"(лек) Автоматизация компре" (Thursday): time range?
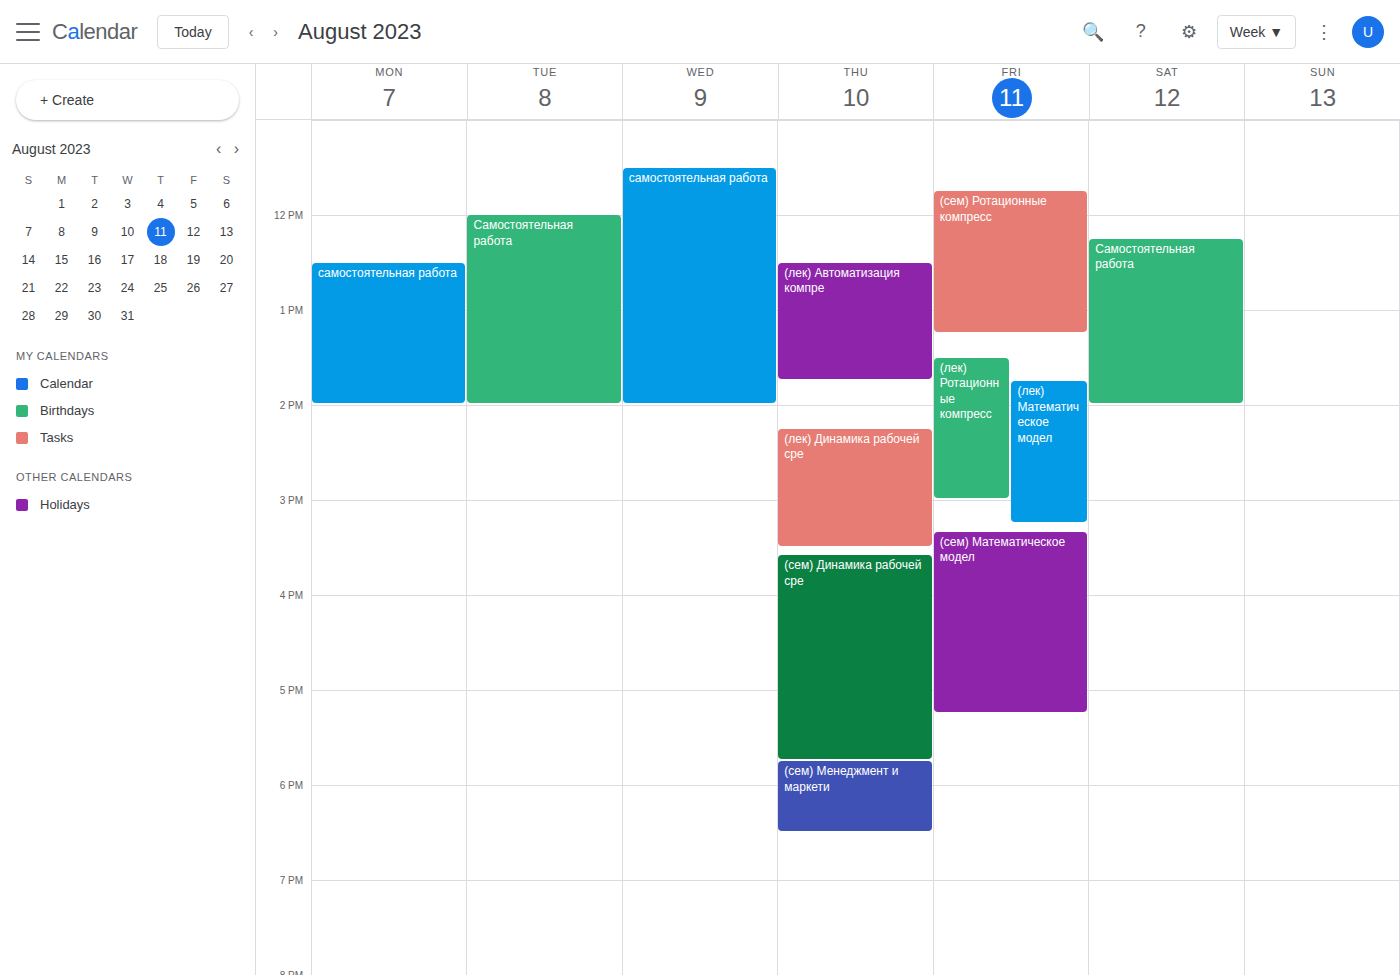
12:30 PM to 1:45 PM